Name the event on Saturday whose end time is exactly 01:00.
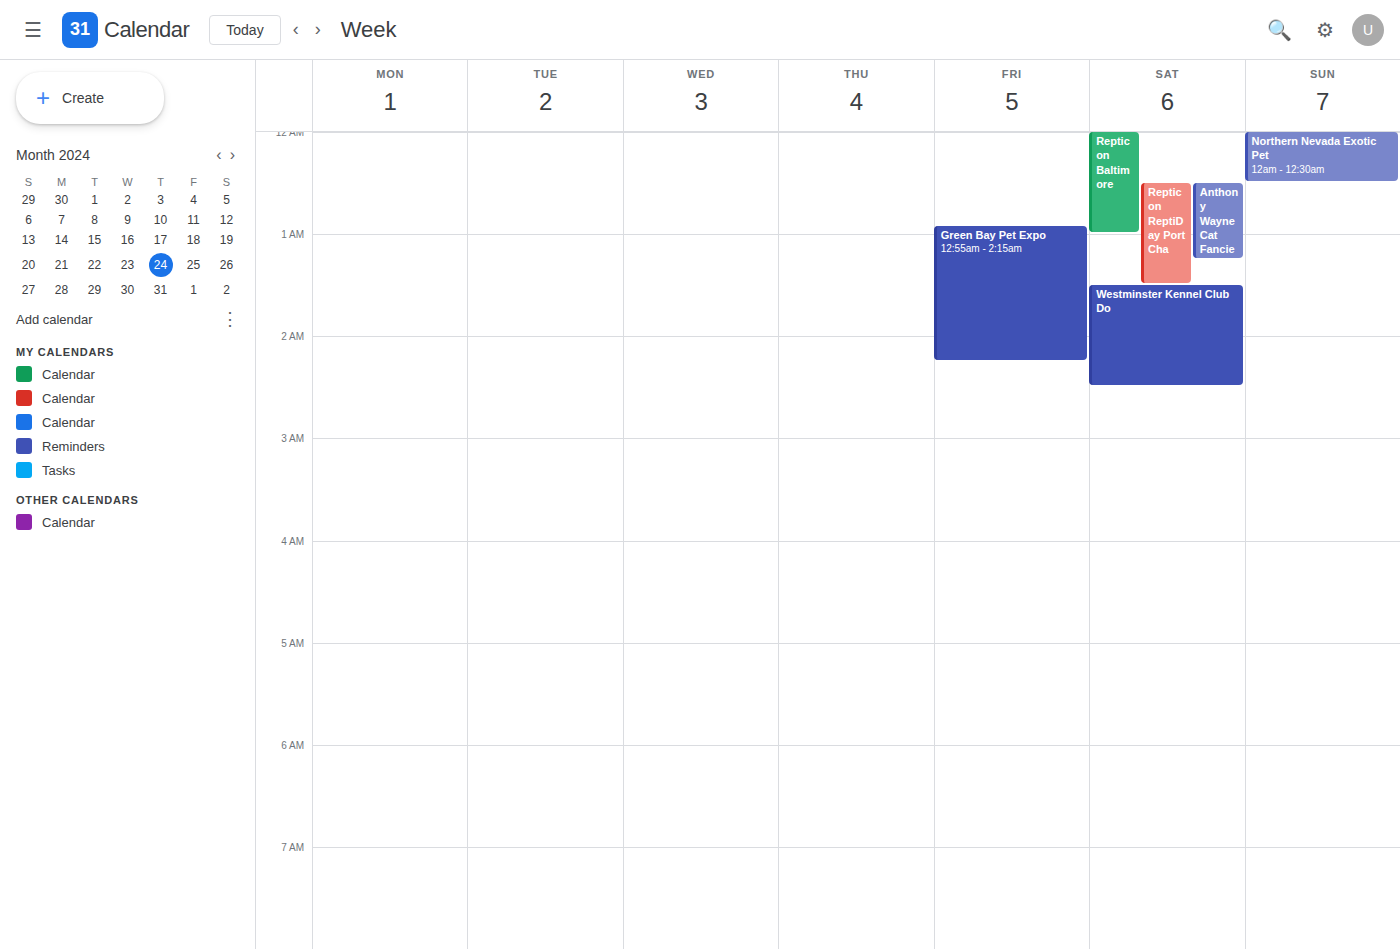
"Repticon Baltimore"